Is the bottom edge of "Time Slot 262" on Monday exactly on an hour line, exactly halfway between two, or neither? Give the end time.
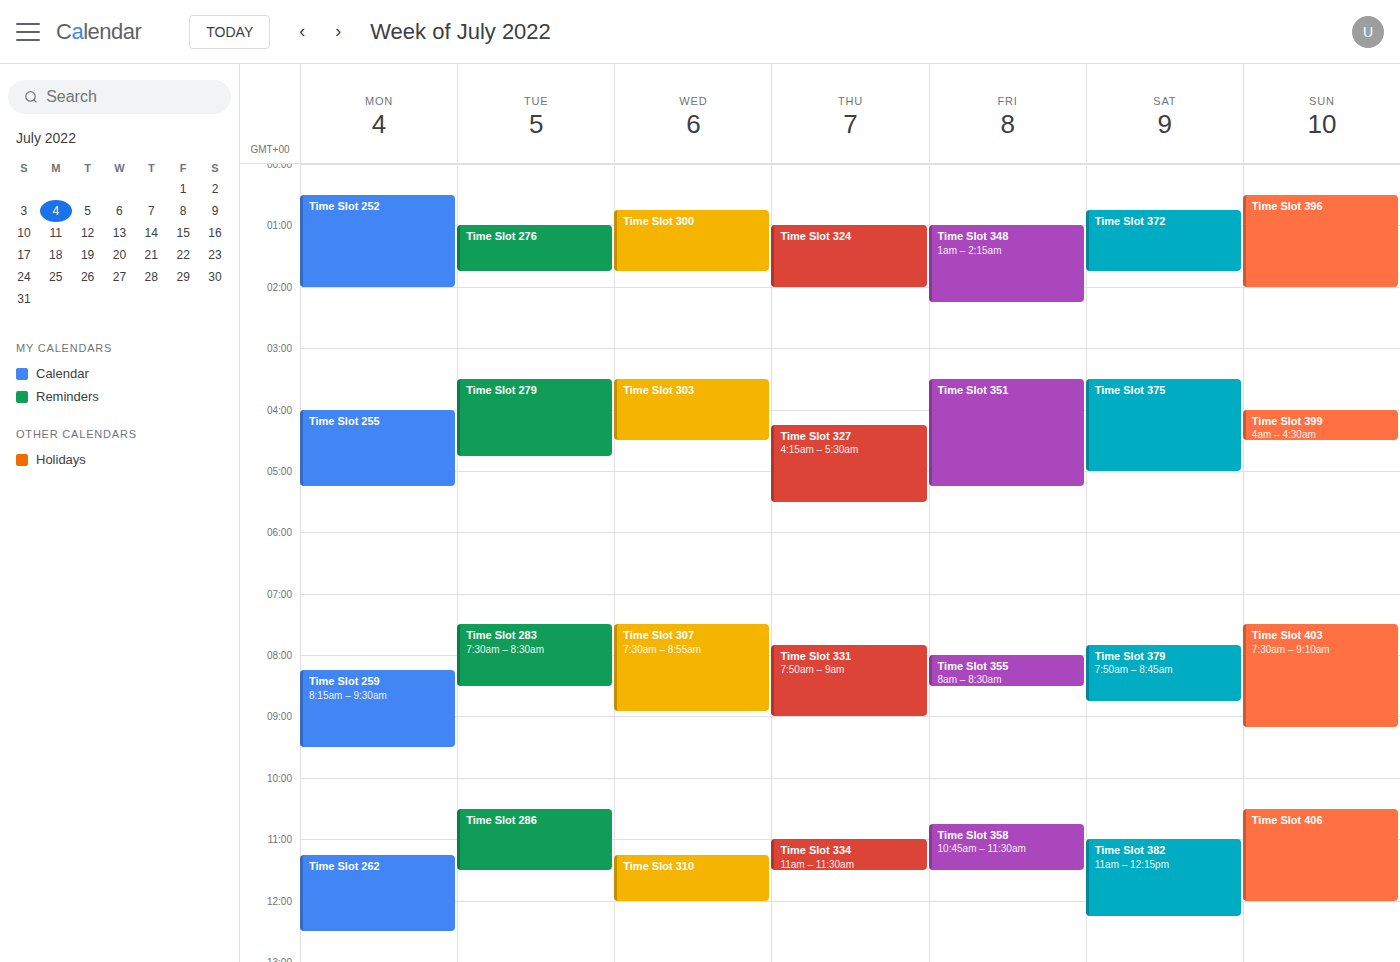
12:30 PM -- halfway between the 12 PM and 1 PM lines.